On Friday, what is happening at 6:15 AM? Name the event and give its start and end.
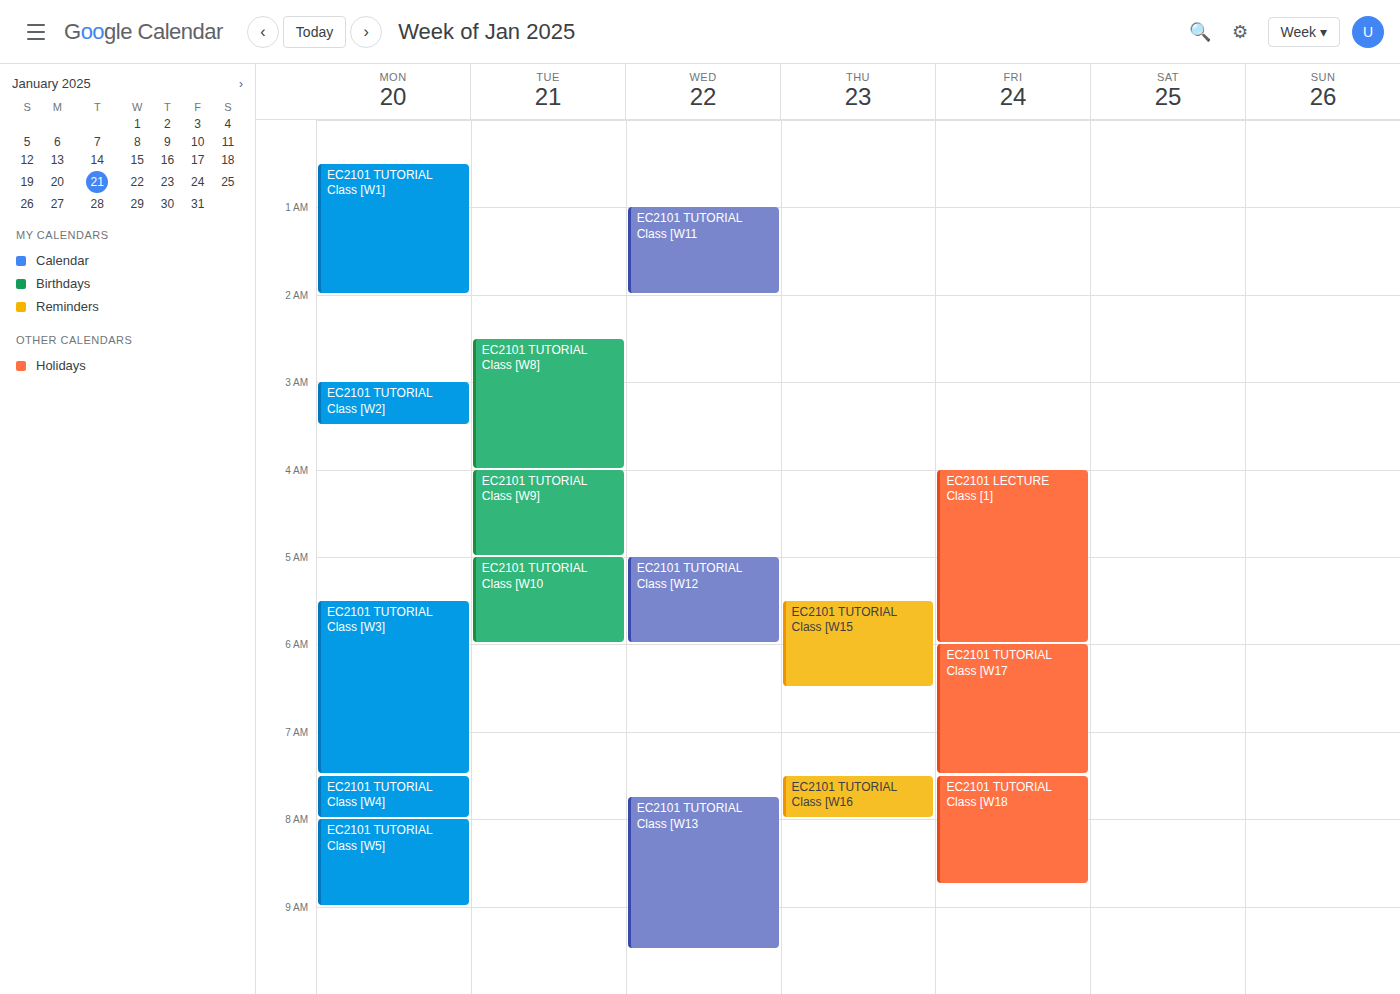
"EC2101 TUTORIAL Class [W17", 6:00 AM to 7:30 AM